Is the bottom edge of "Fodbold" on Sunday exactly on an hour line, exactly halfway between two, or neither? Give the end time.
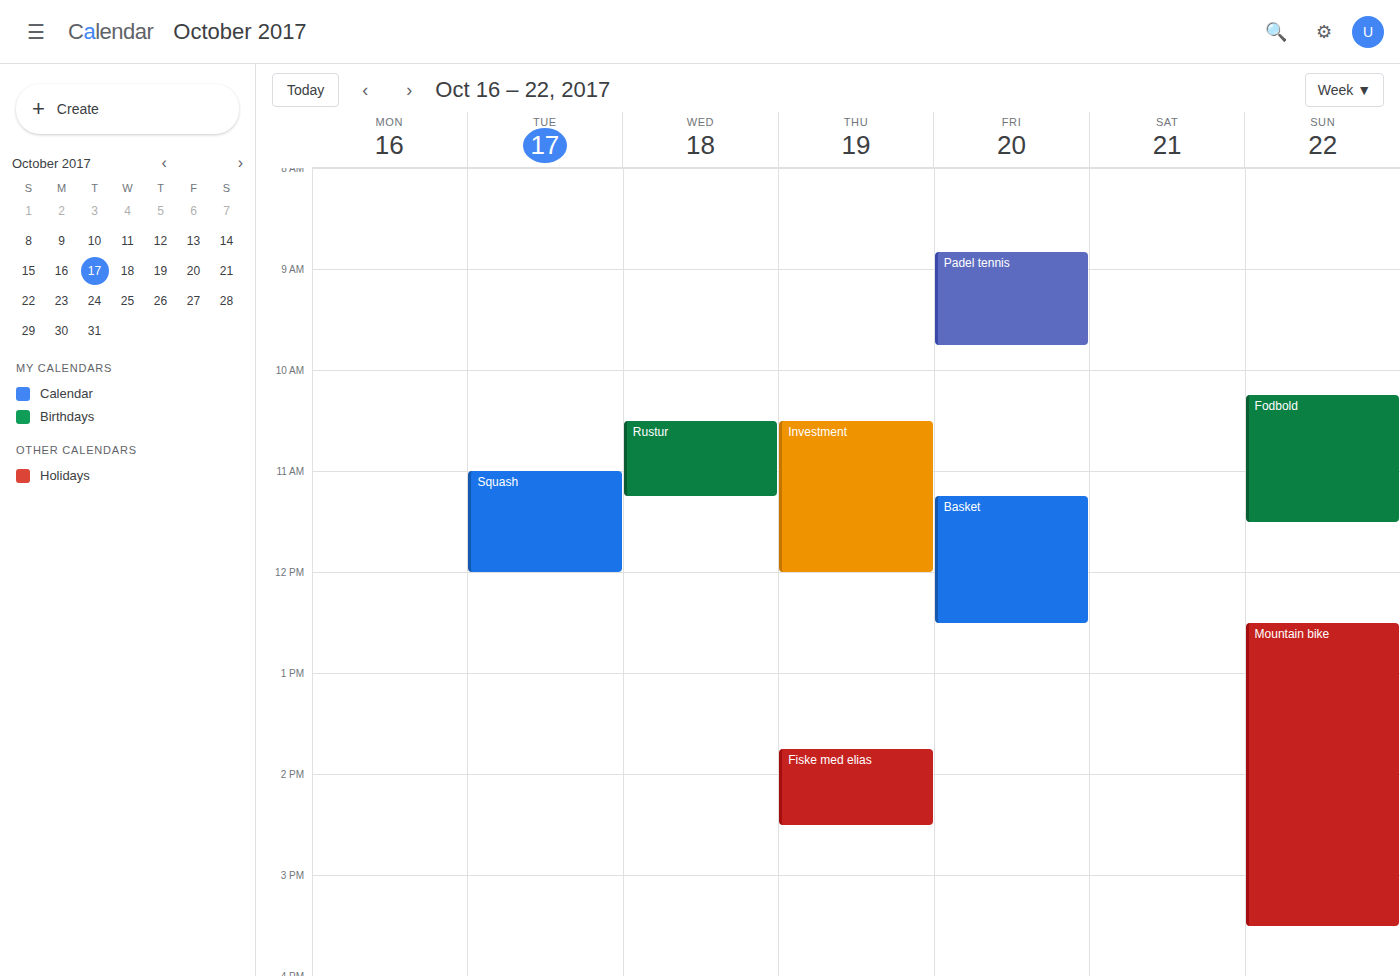
11:30 AM -- halfway between the 11 AM and 12 PM lines.